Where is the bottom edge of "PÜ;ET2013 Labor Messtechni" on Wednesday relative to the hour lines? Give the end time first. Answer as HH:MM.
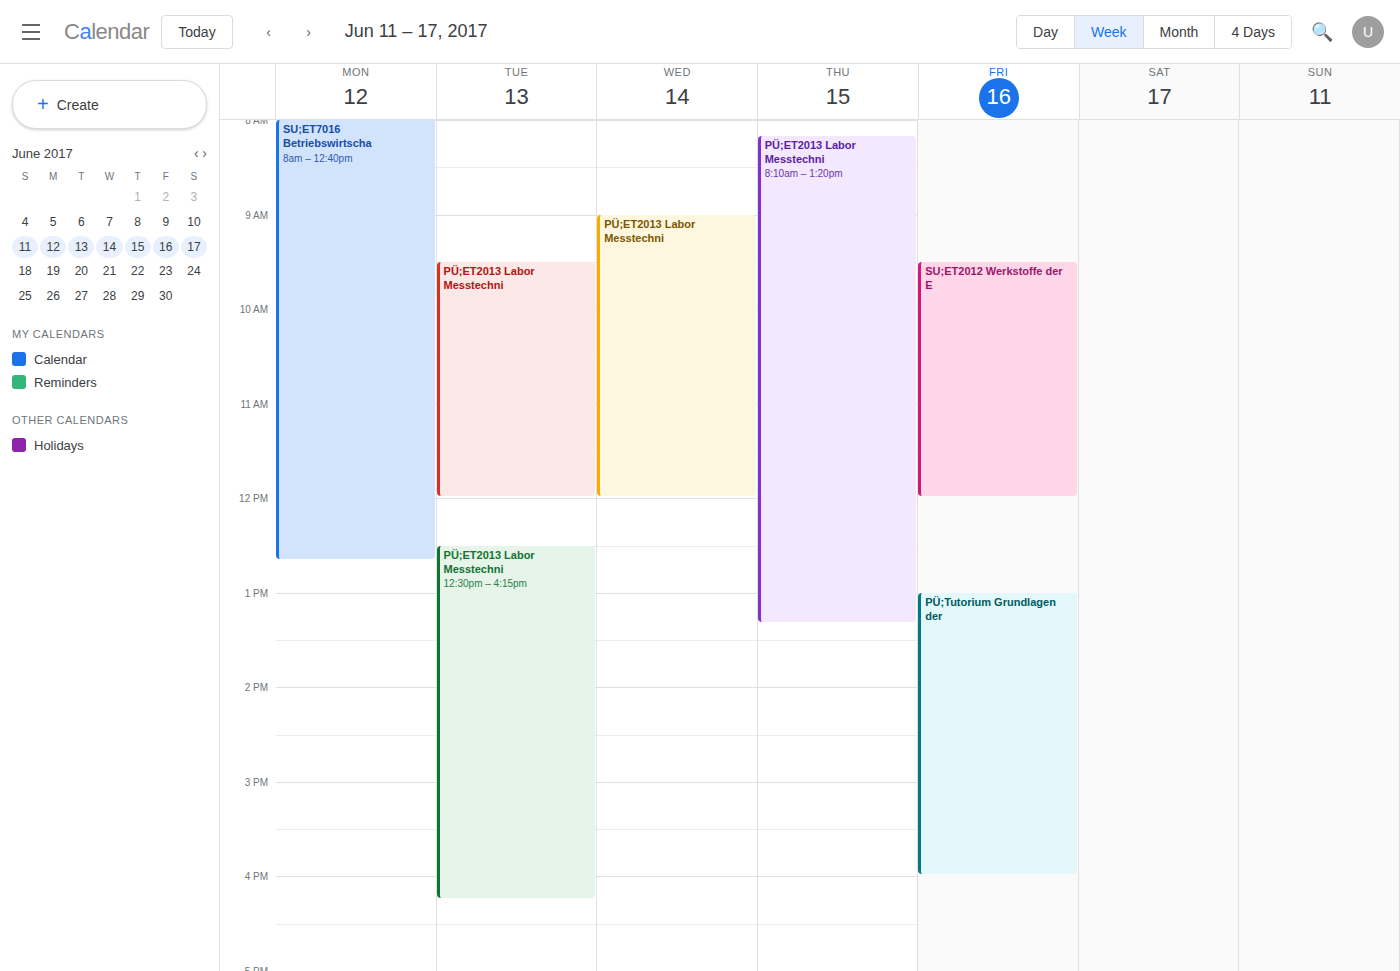
12:00 -- exactly on the 12:00 line.